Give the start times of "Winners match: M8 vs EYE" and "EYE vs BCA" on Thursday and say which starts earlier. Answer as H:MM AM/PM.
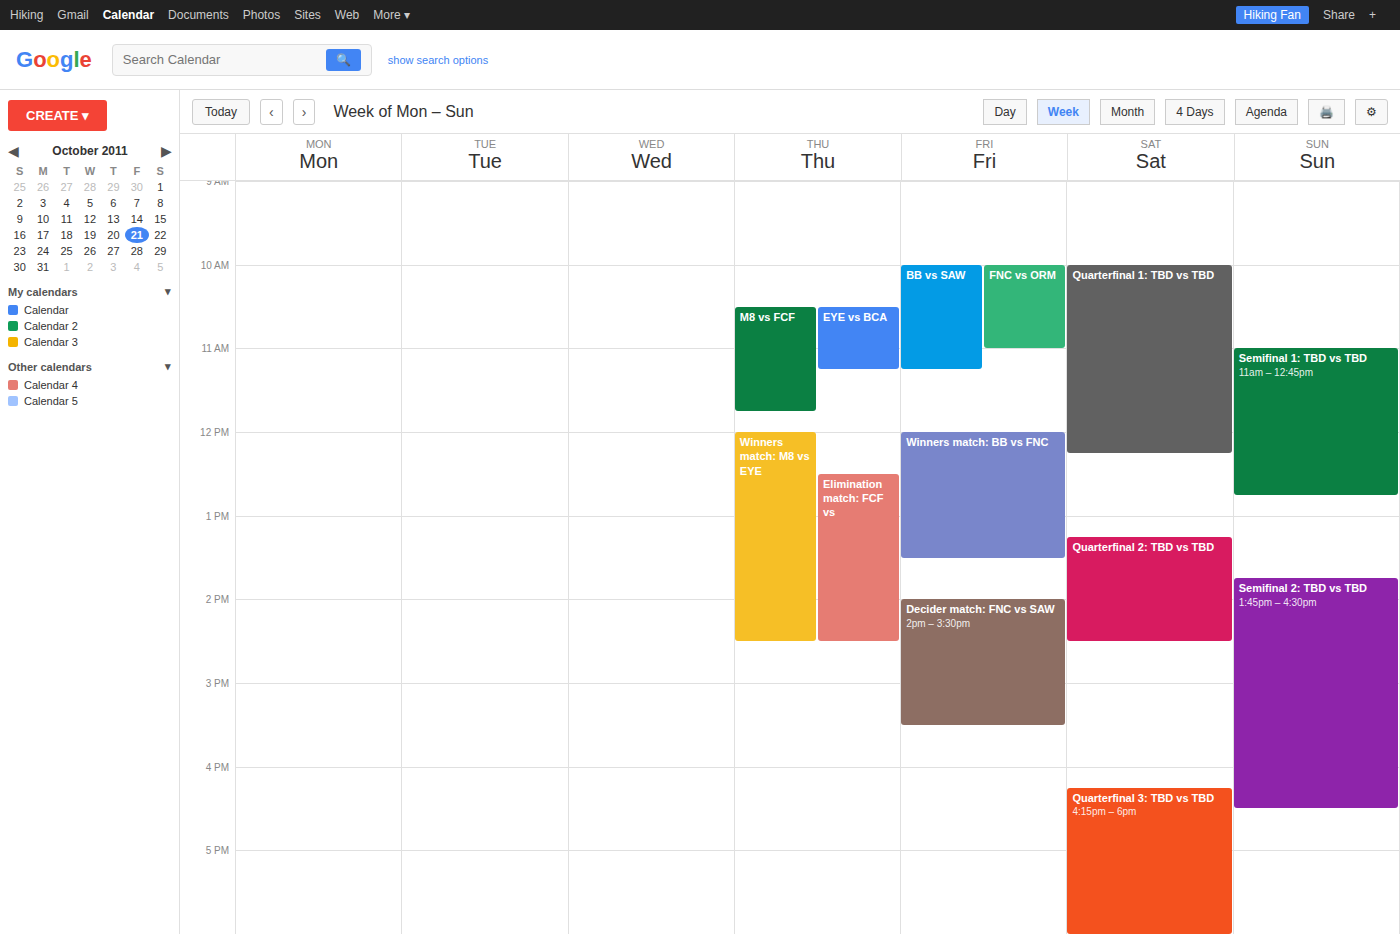
"EYE vs BCA" 10:30 AM; "Winners match: M8 vs EYE" 12:00 PM.